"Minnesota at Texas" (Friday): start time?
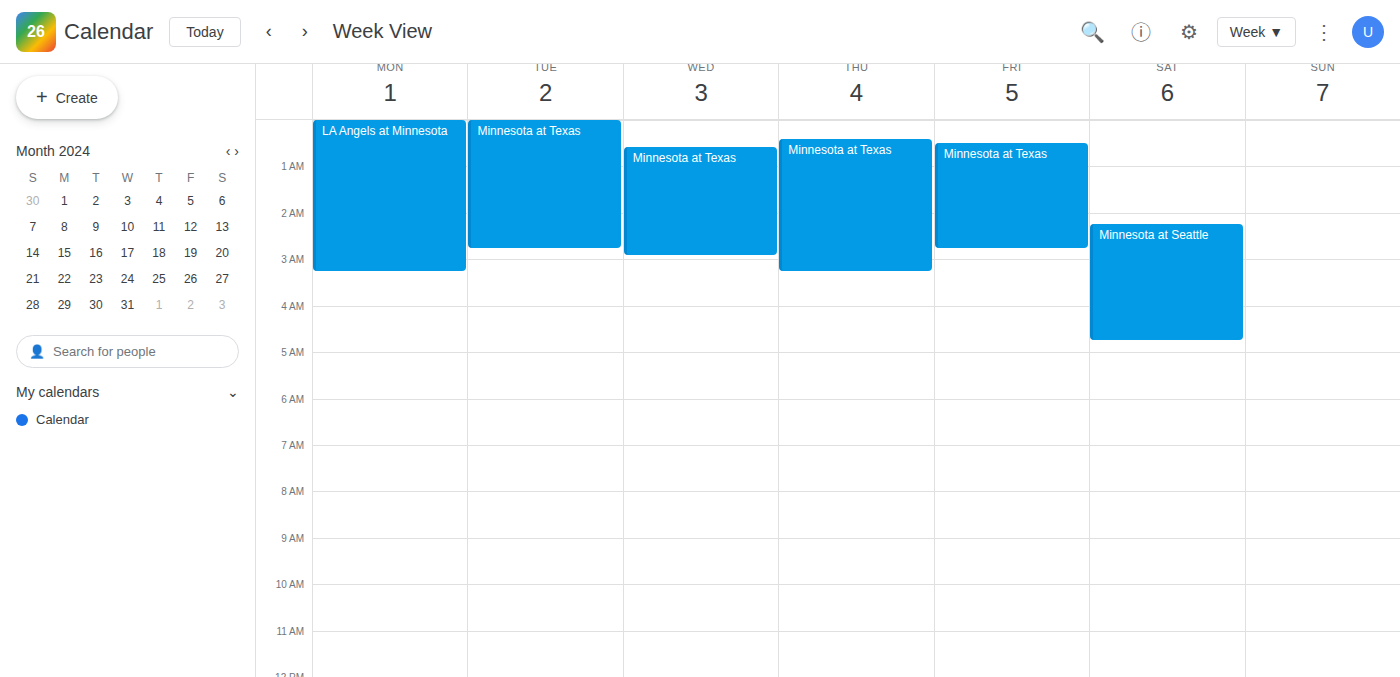
12:30 AM